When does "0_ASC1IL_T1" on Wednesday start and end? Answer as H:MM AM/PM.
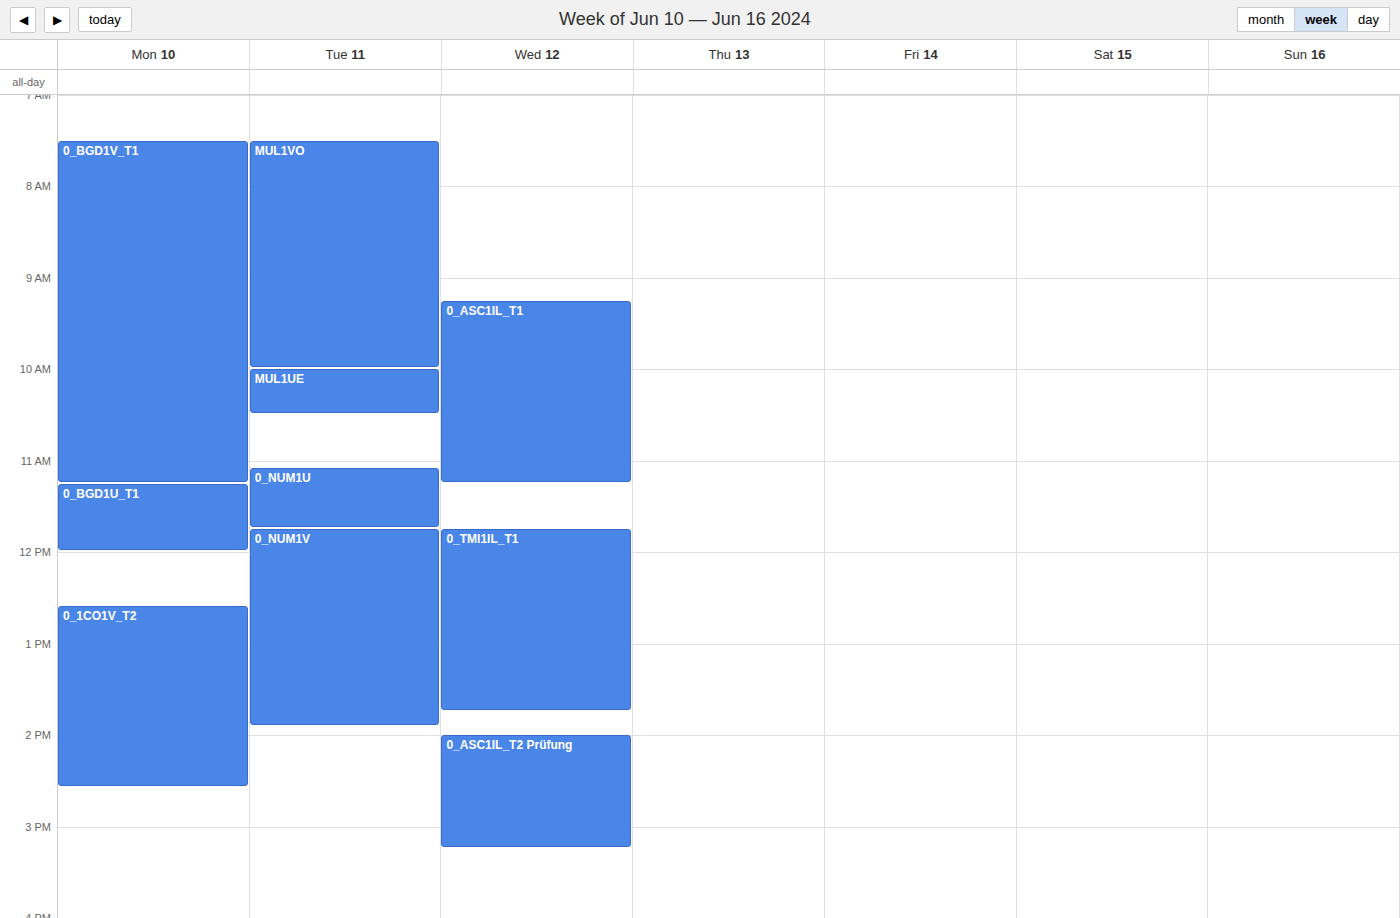
9:15 AM to 11:15 AM